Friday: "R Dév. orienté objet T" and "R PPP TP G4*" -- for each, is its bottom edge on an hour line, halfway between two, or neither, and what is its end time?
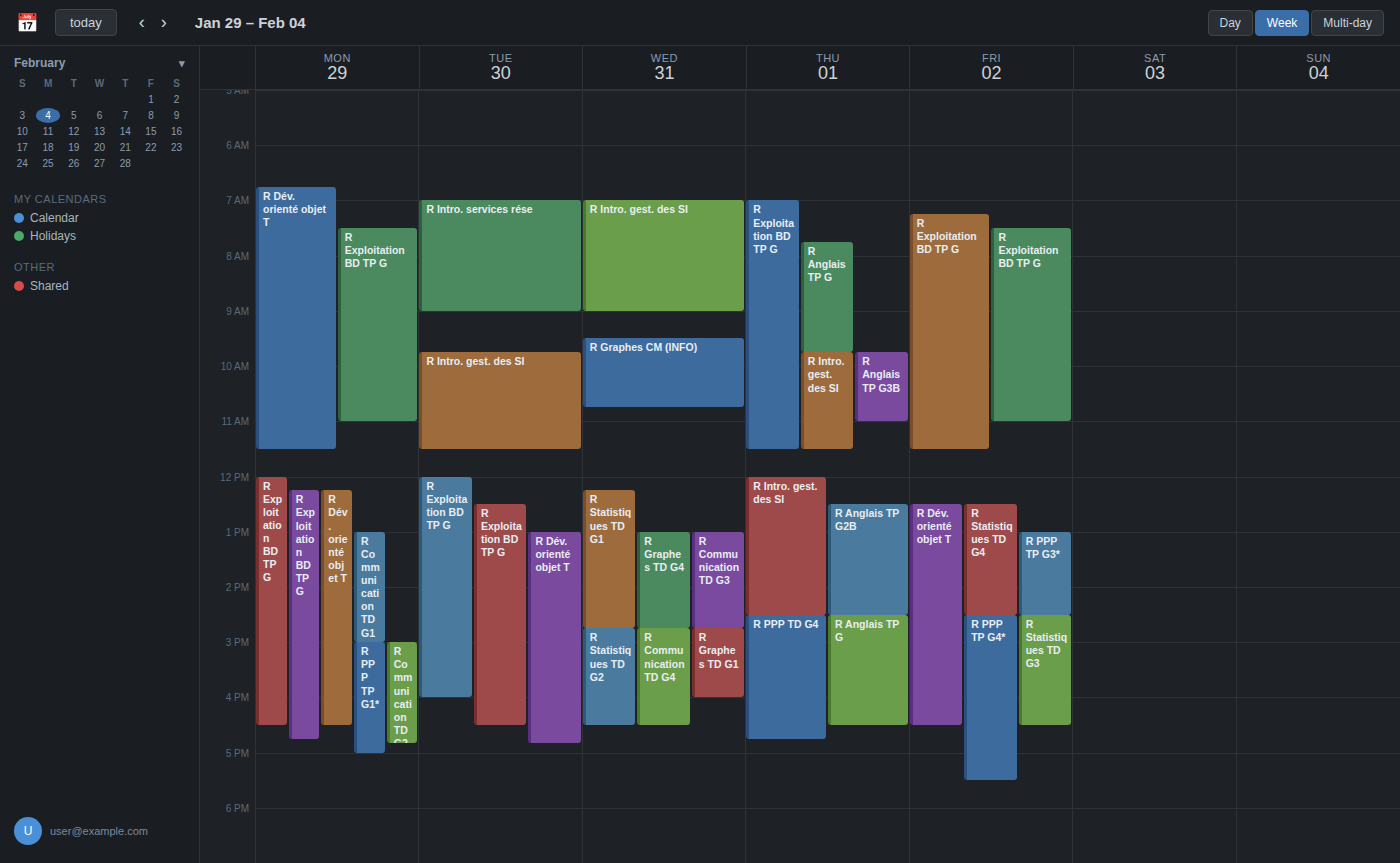
"R Dév. orienté objet T": 4:30 PM, halfway between the 4 PM and 5 PM lines. "R PPP TP G4*": 5:30 PM, halfway between the 5 PM and 6 PM lines.